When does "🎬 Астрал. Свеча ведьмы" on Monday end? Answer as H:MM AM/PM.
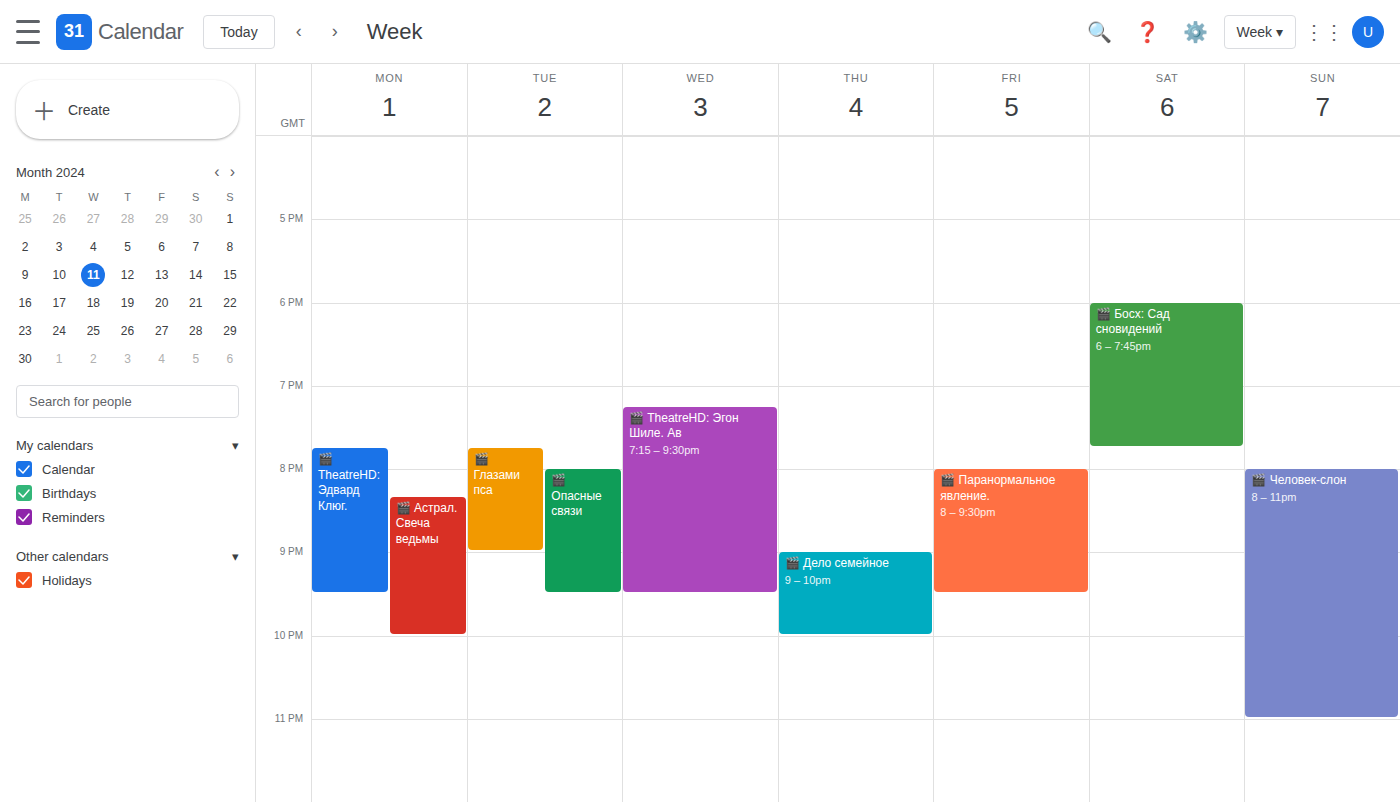
10:00 PM